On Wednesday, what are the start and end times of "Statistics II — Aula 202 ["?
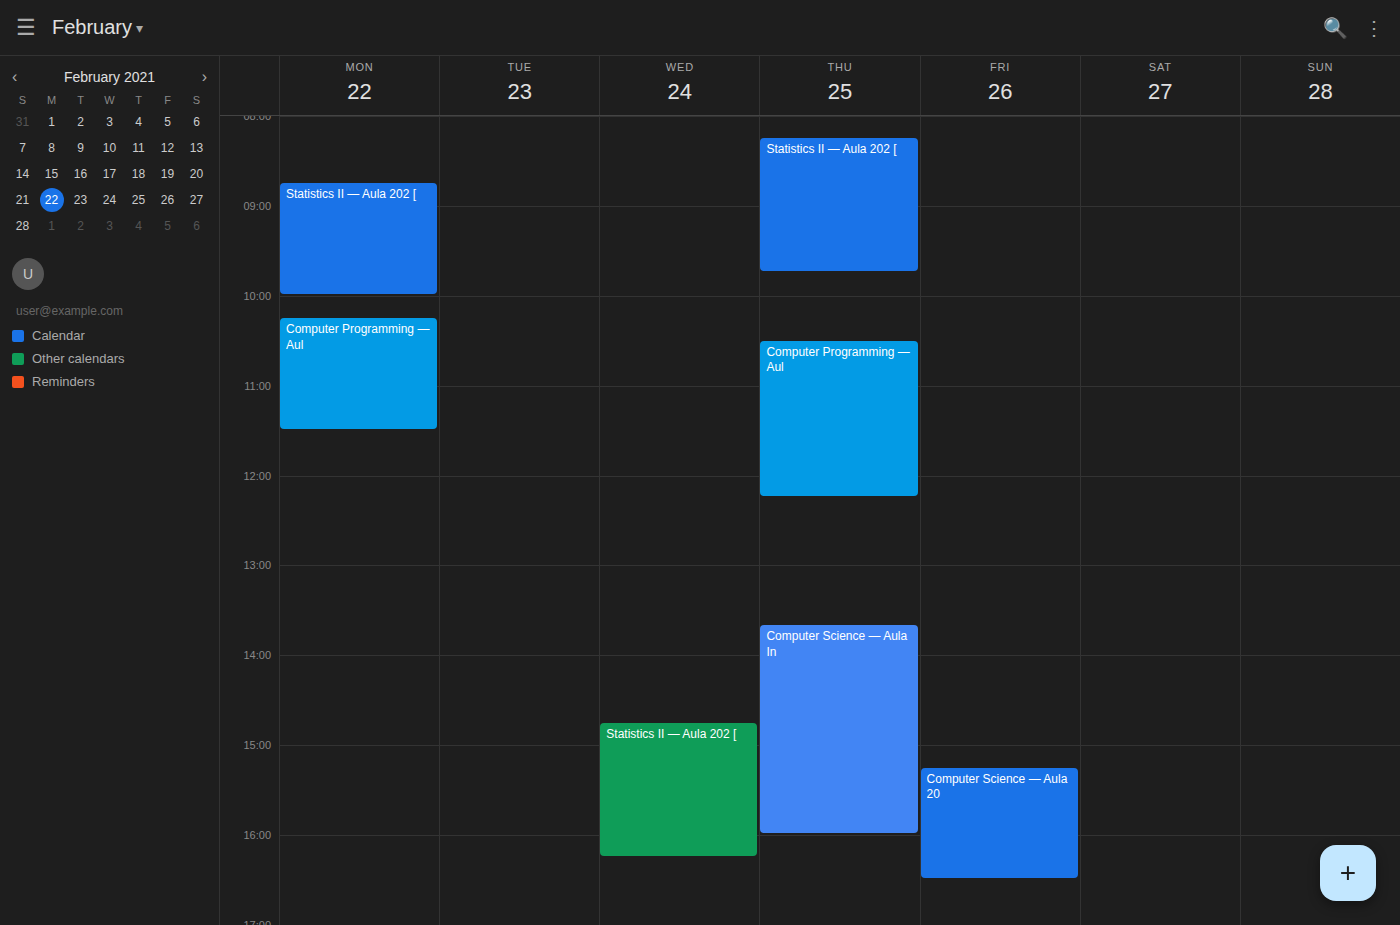
2:45 PM to 4:15 PM